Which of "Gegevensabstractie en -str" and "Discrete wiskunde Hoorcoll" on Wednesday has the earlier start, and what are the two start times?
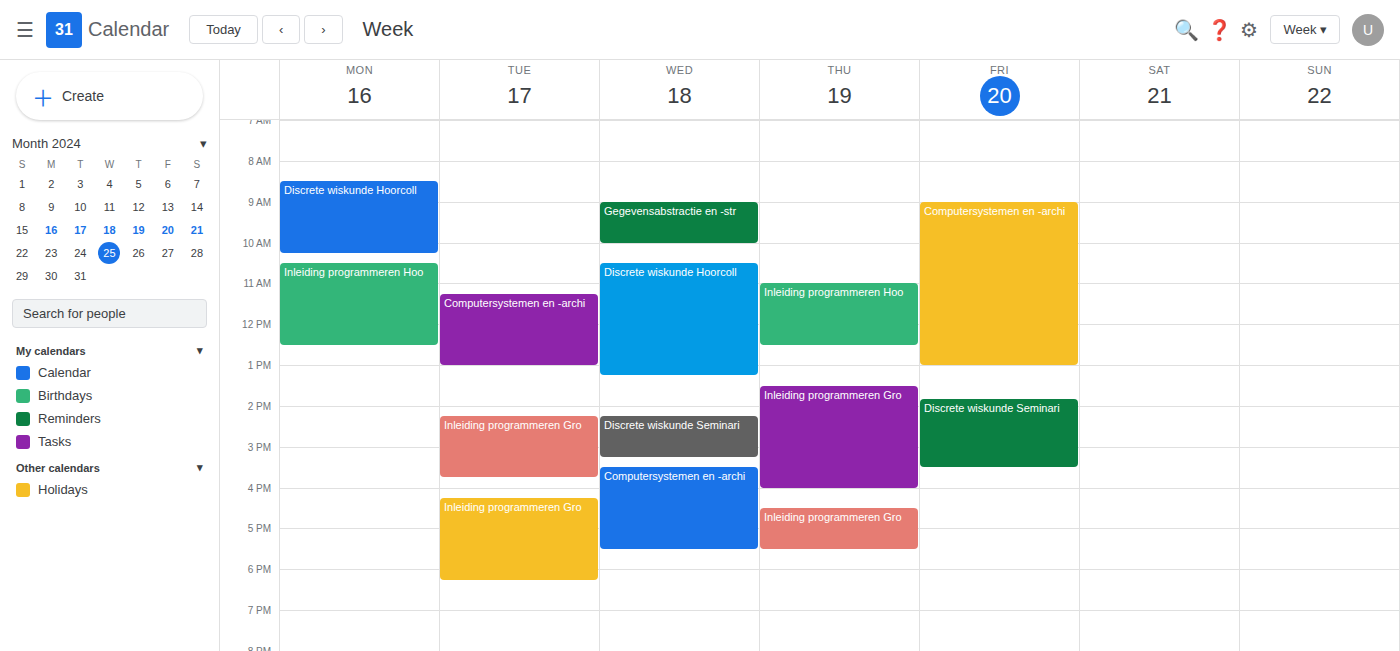
"Gegevensabstractie en -str" 09:00; "Discrete wiskunde Hoorcoll" 10:30.